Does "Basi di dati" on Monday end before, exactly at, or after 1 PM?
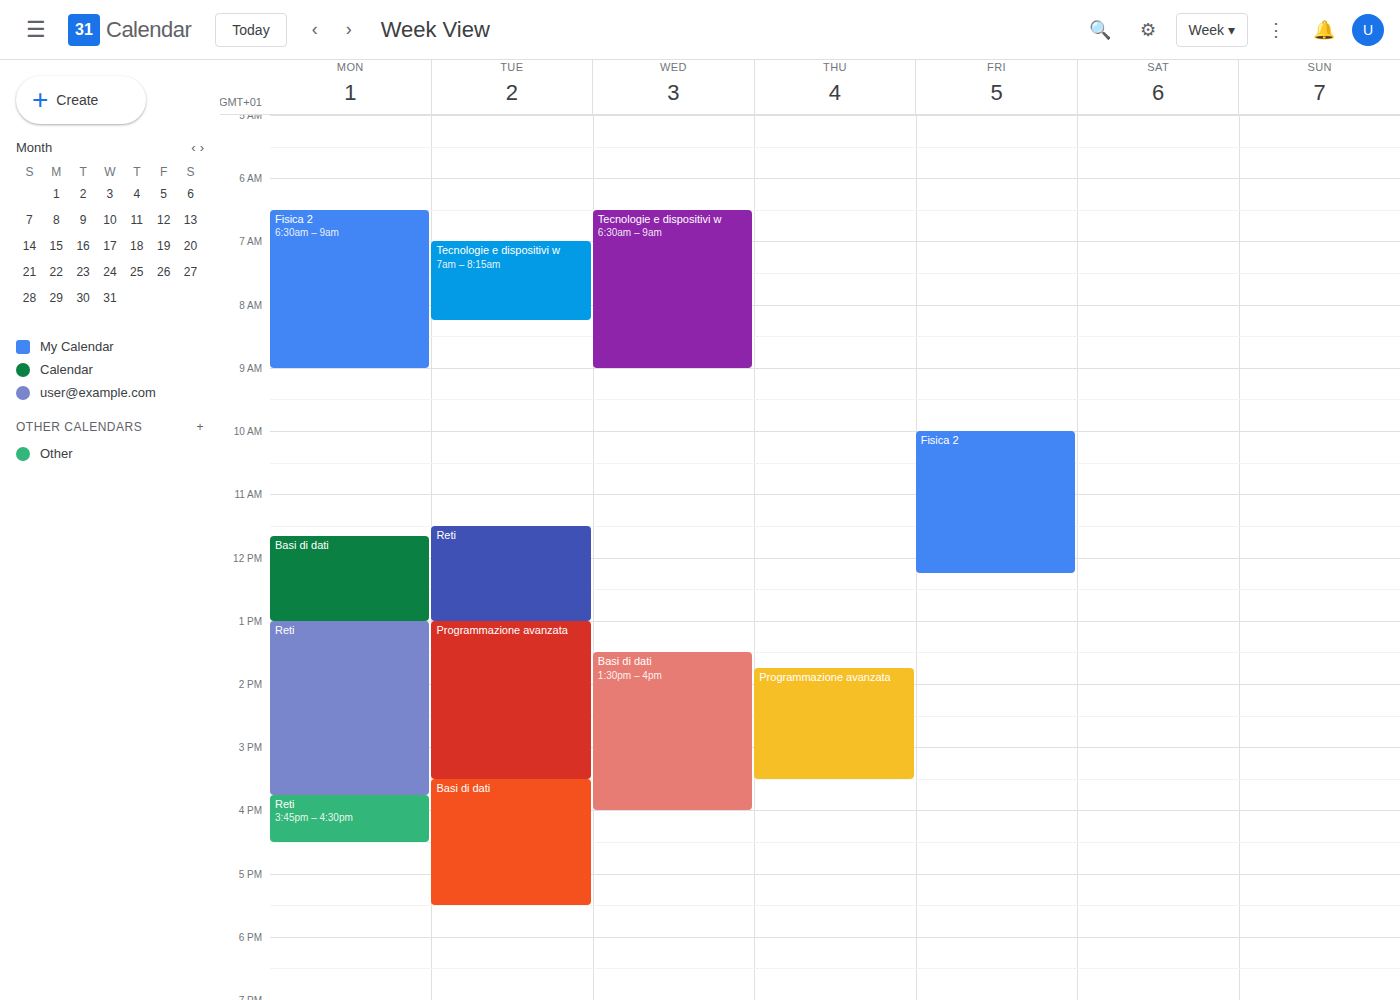
1:00 PM -- exactly at 1 PM, on the 1 PM line.